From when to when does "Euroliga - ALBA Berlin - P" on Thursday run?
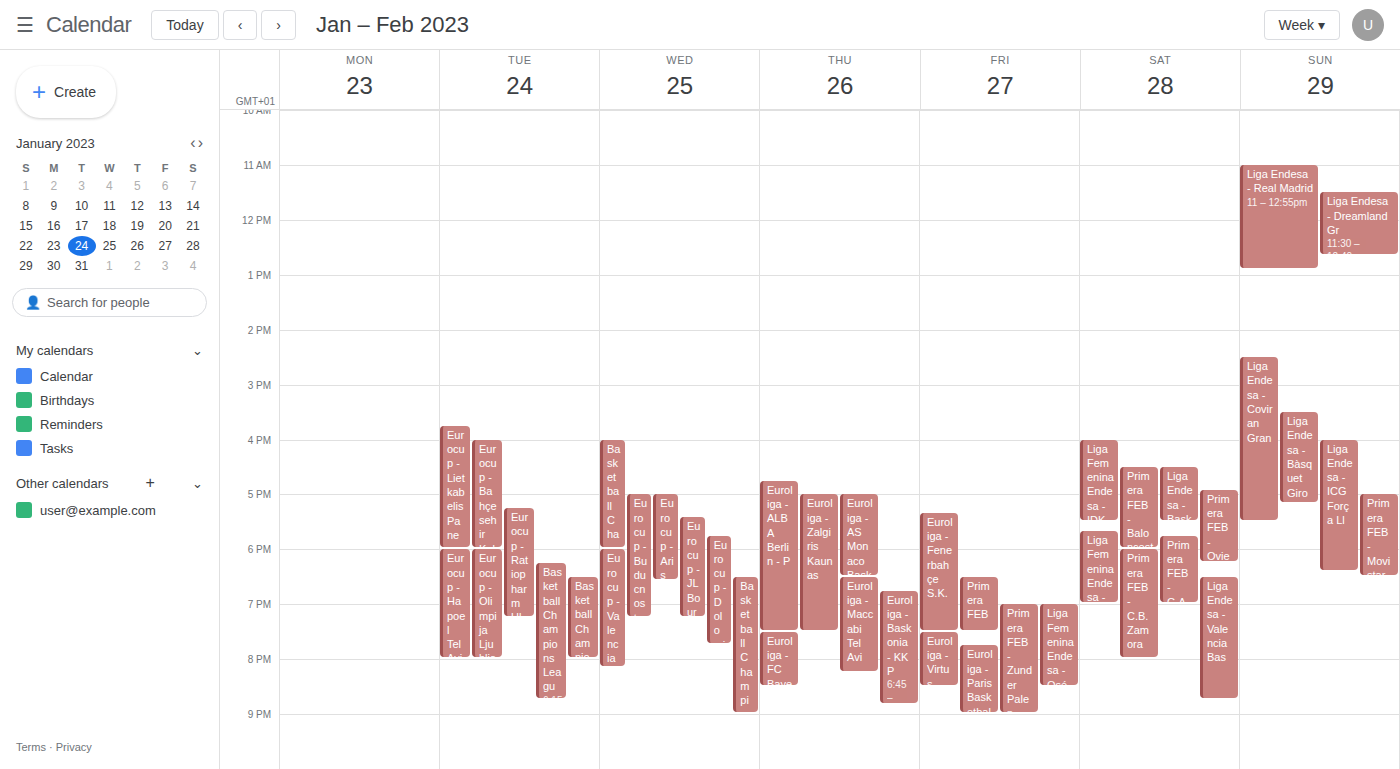
4:45 PM to 7:30 PM